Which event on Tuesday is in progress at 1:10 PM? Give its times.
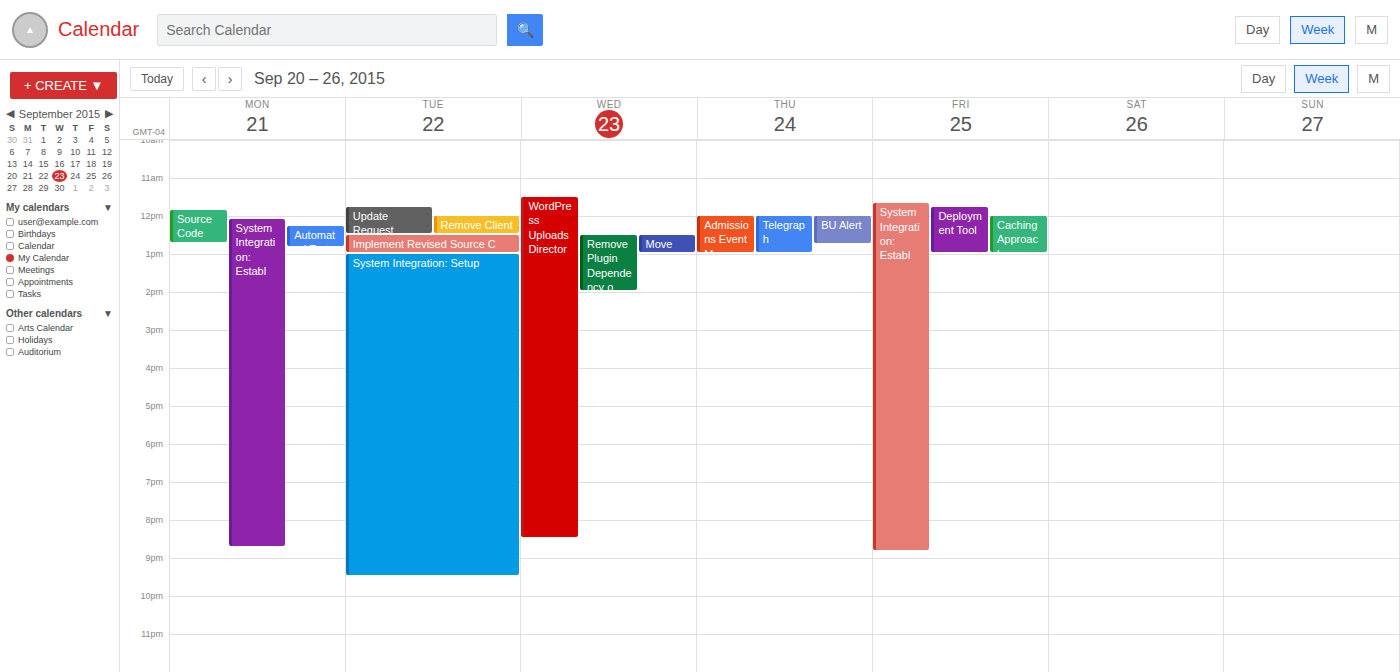
"System Integration: Setup", 1:00 PM to 9:30 PM